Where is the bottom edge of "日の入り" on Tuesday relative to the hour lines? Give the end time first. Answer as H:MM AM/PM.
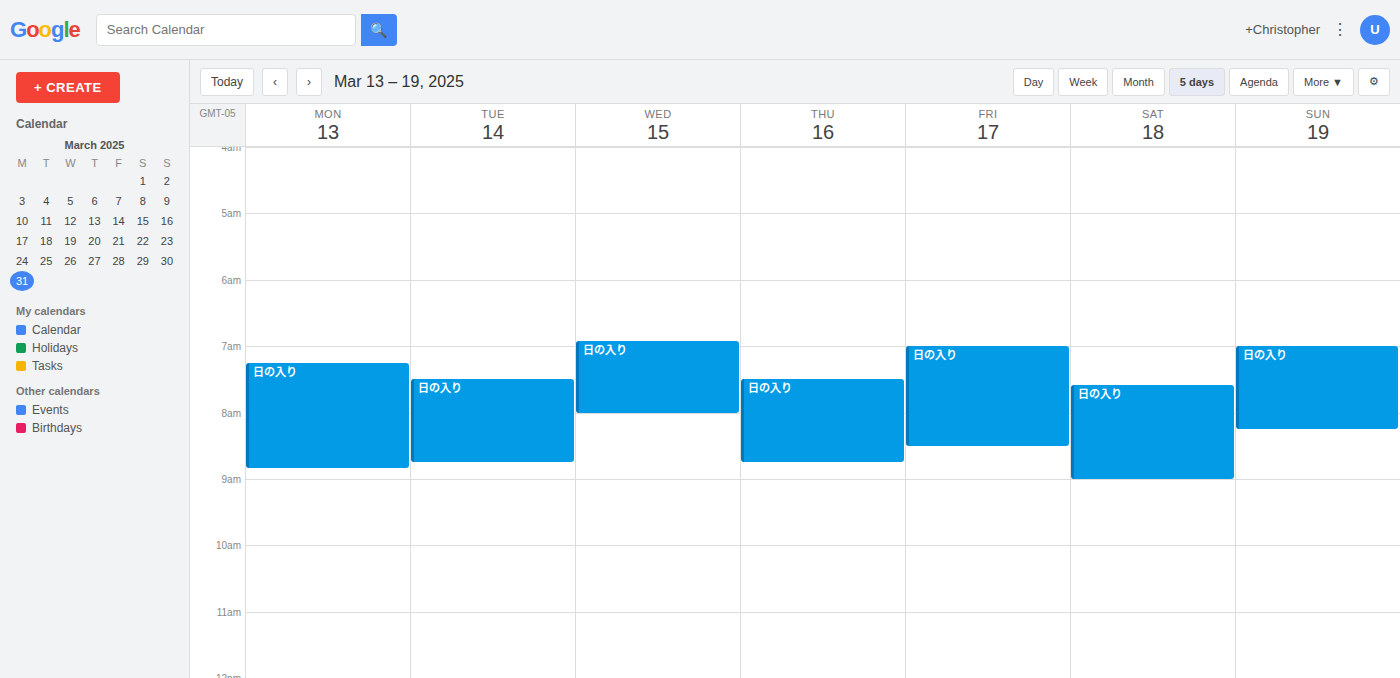
8:45 AM -- neither: three quarters of the way from the 8 AM line to the 9 AM line.